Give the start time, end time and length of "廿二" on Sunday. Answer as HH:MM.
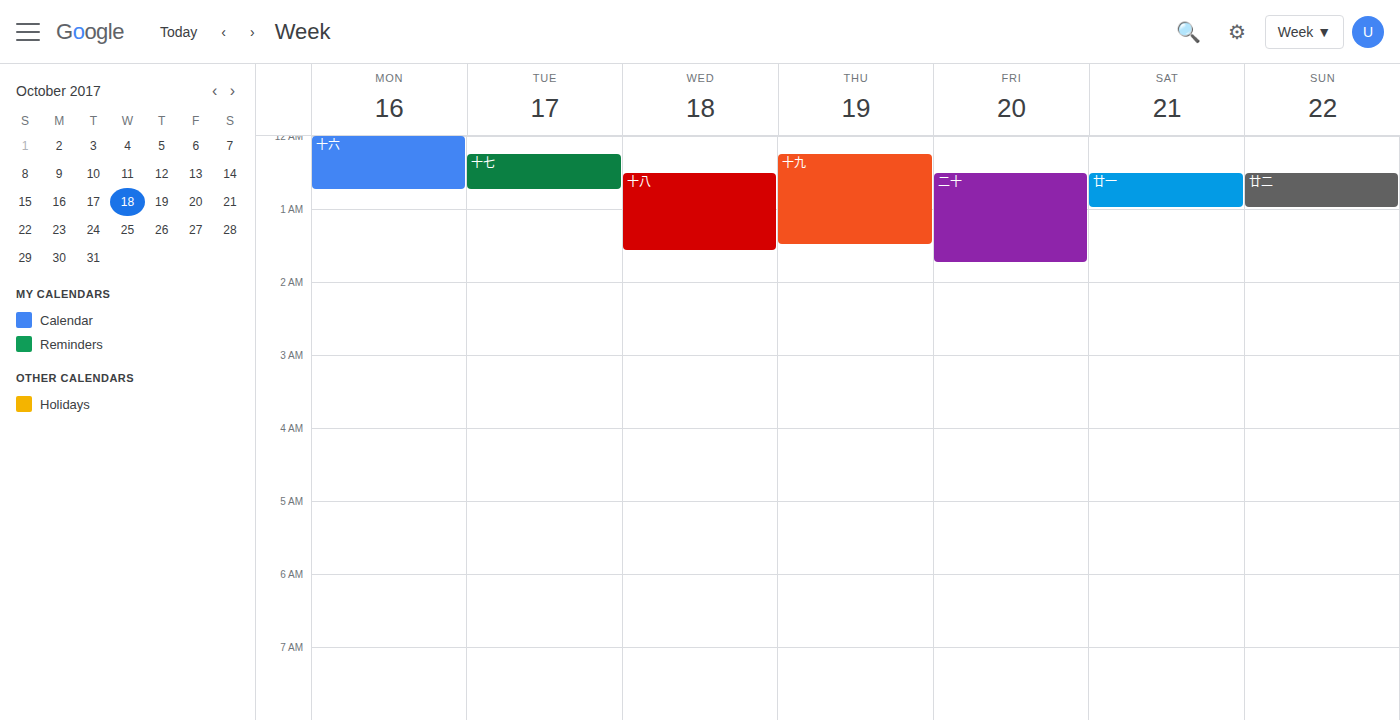
00:30 to 01:00, 30 minutes